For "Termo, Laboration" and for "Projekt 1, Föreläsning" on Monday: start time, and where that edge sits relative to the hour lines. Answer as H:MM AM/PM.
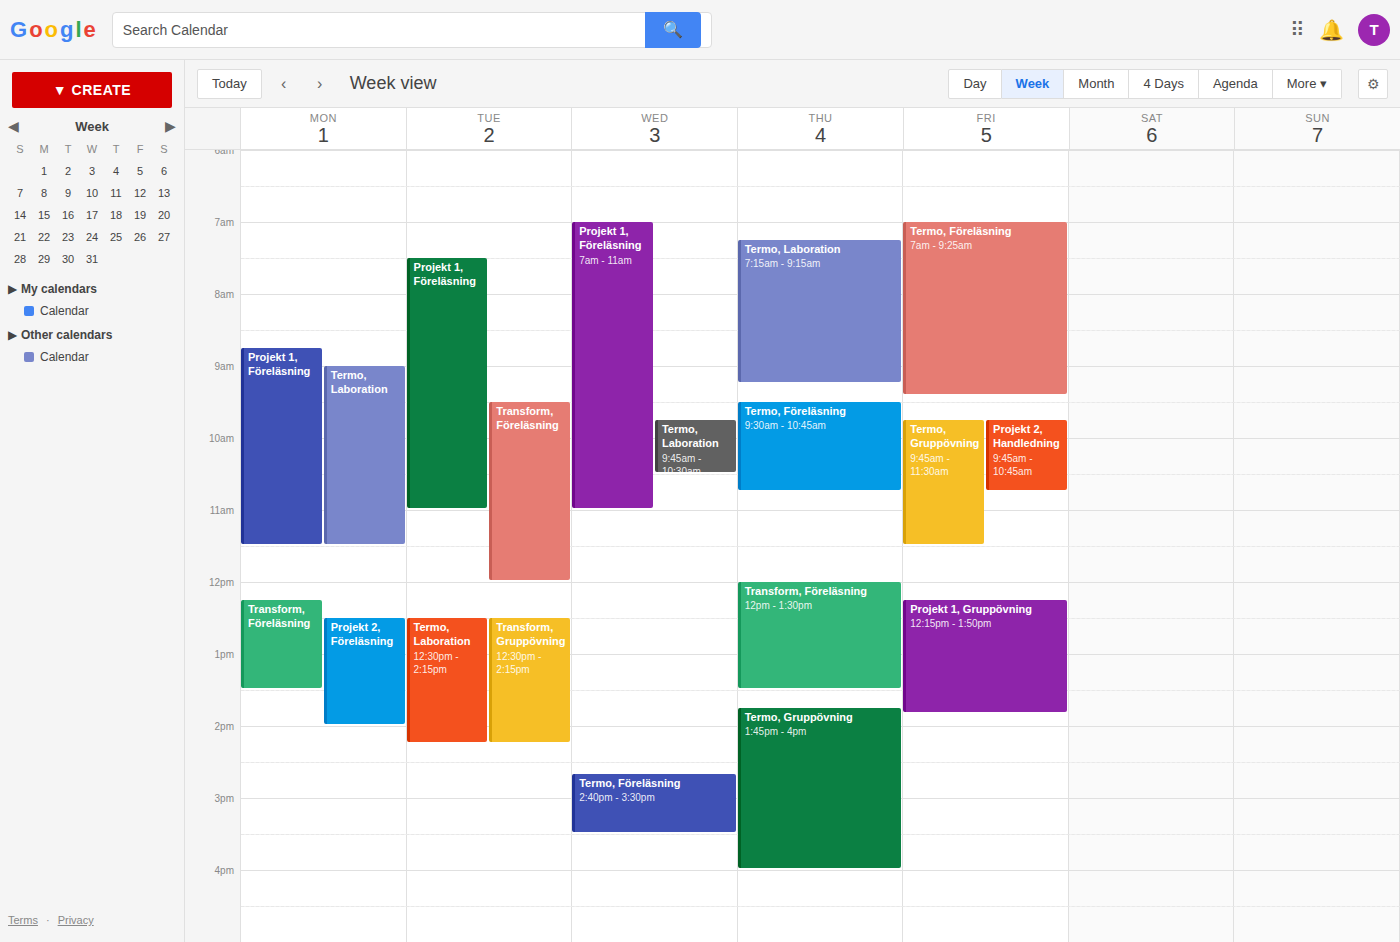
"Termo, Laboration": 9:00 AM, exactly on the 9 AM line. "Projekt 1, Föreläsning": 8:45 AM, neither: three quarters of the way from the 8 AM line to the 9 AM line.